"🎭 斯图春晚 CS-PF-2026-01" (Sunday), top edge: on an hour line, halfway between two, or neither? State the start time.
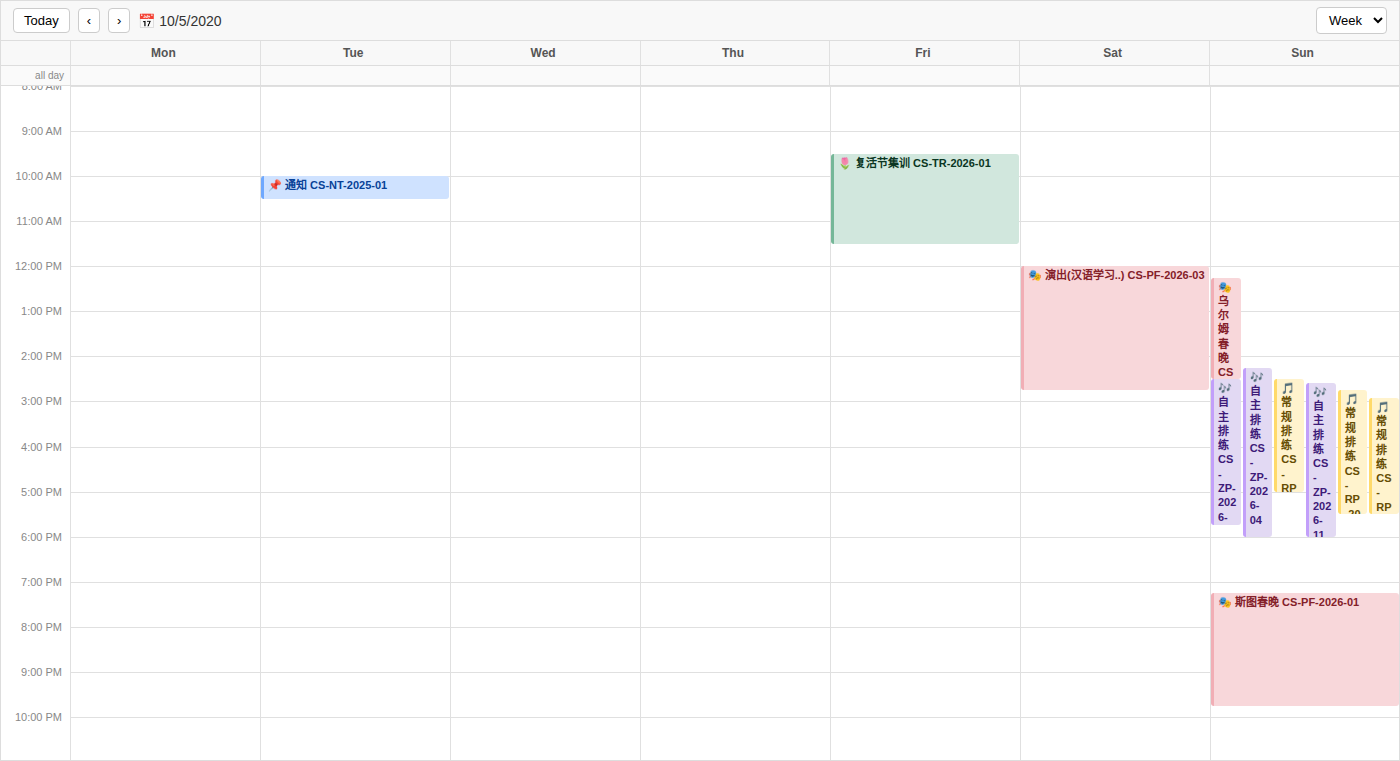
19:15 -- neither: a quarter of the way from the 19:00 line to the 20:00 line.